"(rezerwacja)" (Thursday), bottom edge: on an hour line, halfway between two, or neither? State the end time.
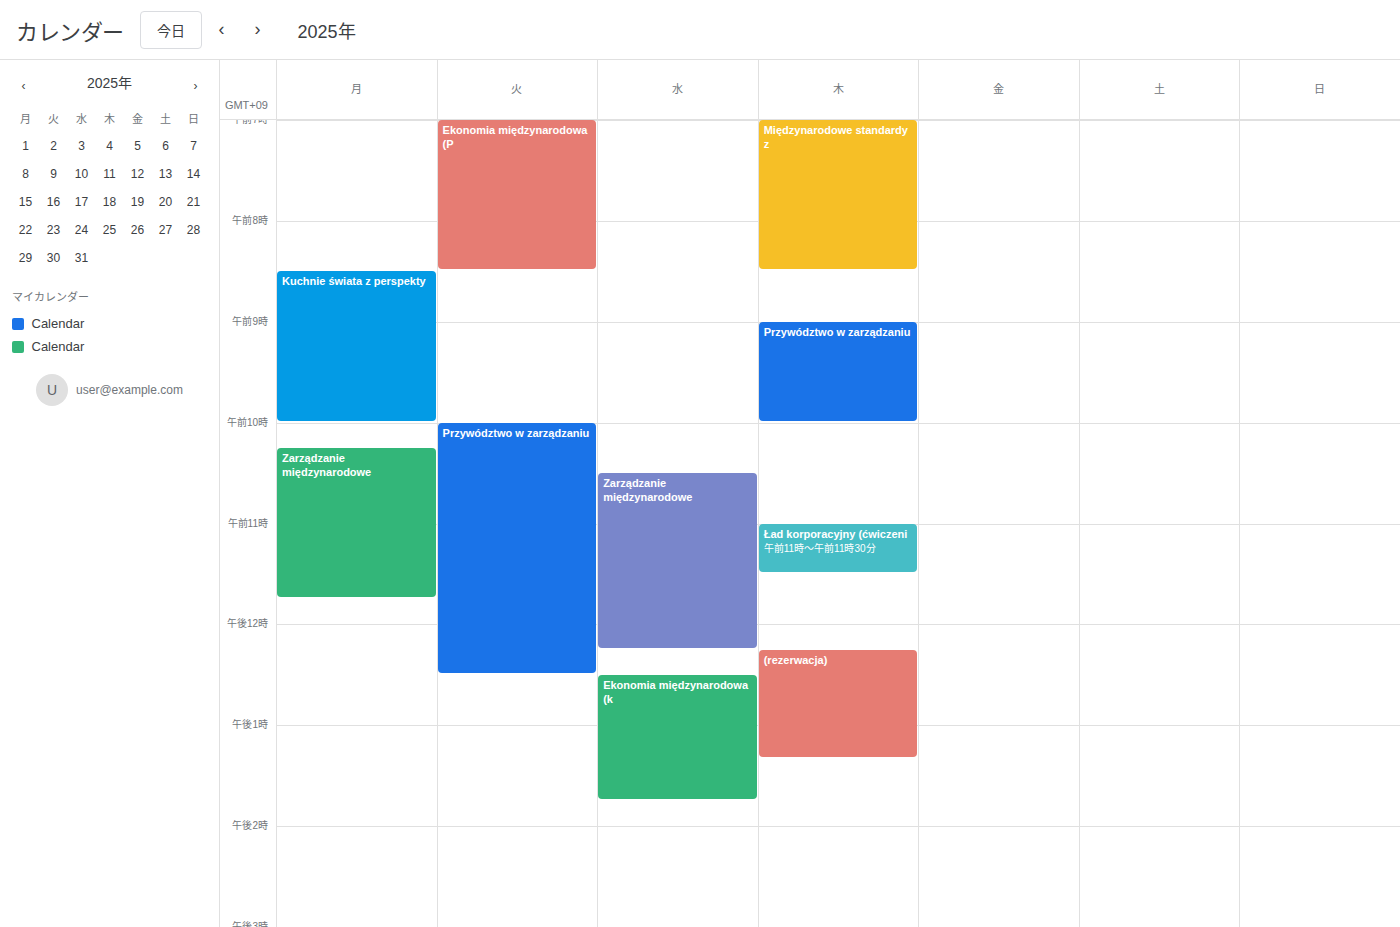
1:20 PM -- neither: 20 minutes below the 1 PM line and 40 minutes above the 2 PM line.